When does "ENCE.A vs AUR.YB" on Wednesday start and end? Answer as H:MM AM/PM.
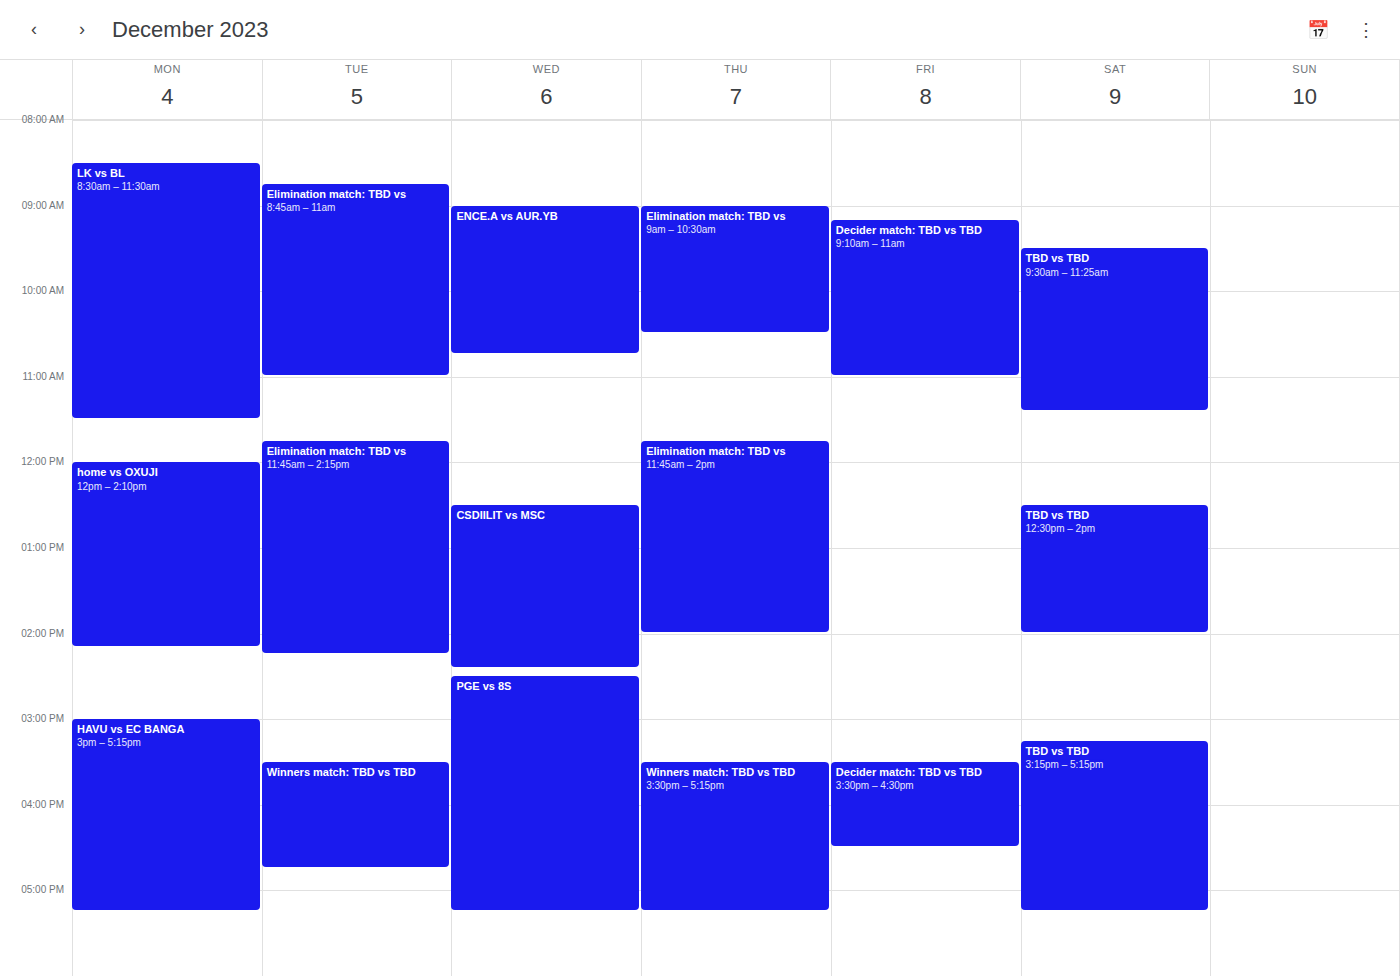
9:00 AM to 10:45 AM